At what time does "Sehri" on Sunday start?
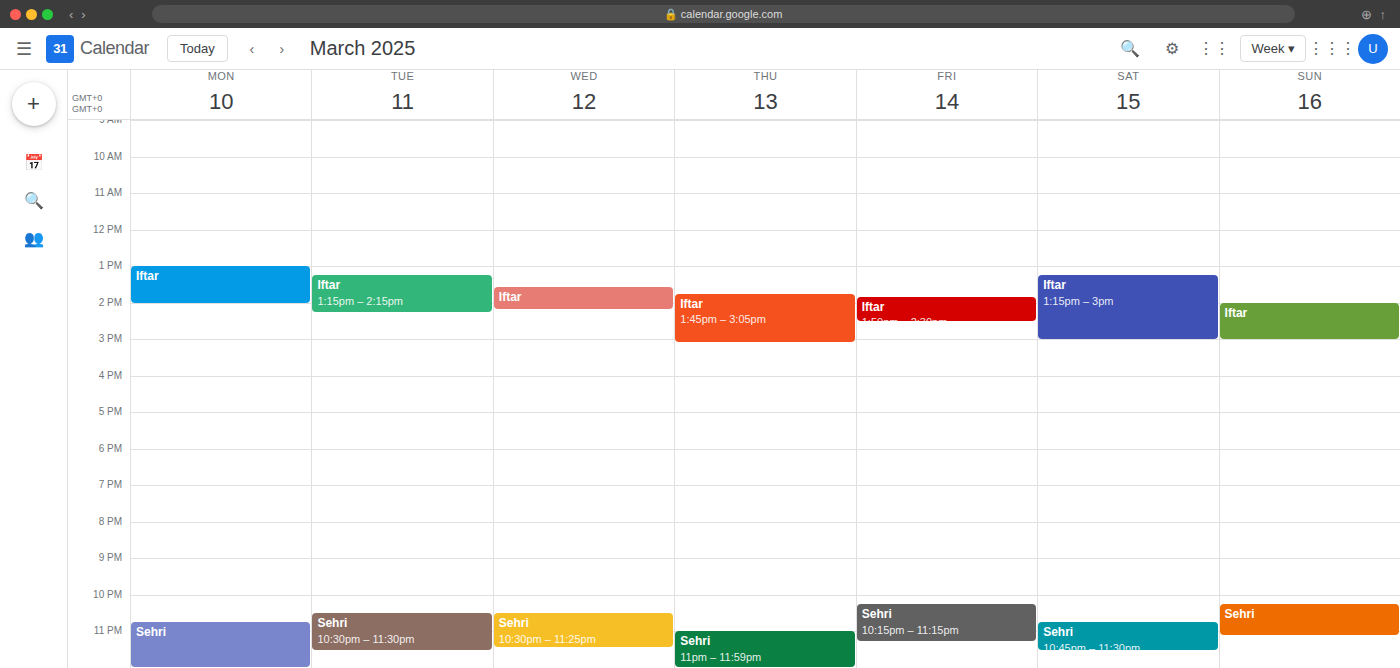
10:15 PM